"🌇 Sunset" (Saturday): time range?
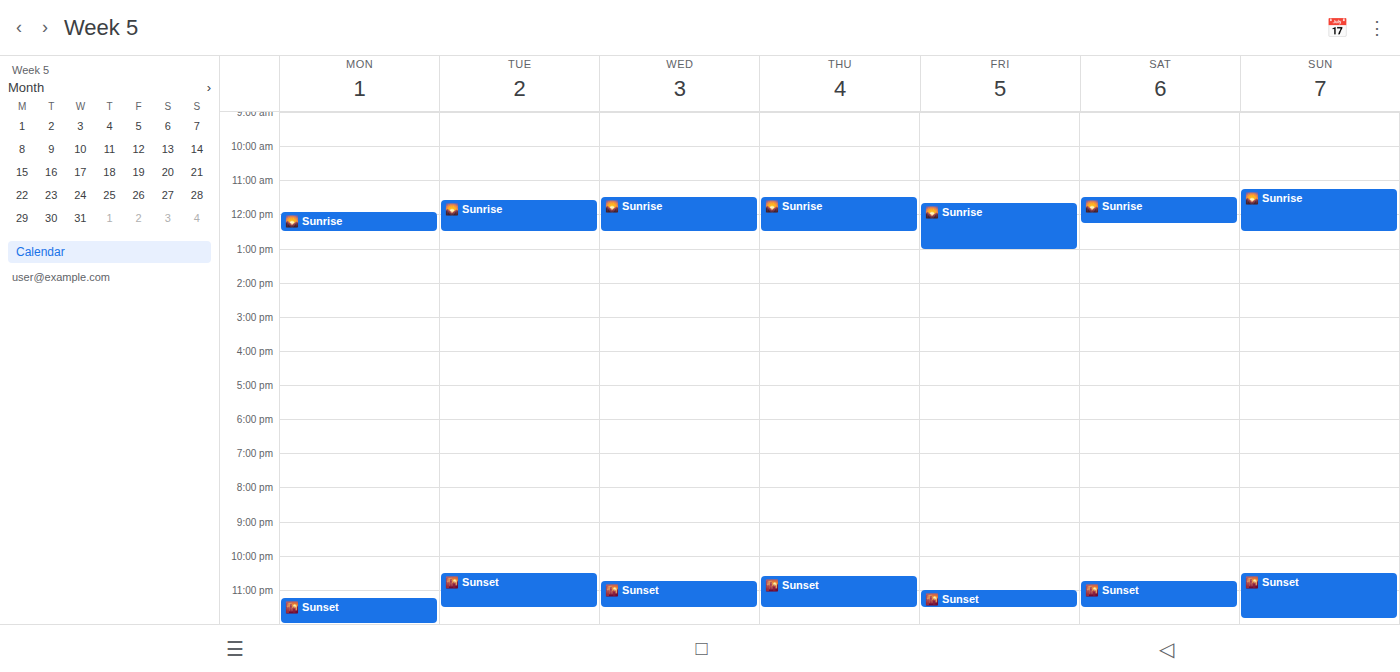
10:45 PM to 11:30 PM